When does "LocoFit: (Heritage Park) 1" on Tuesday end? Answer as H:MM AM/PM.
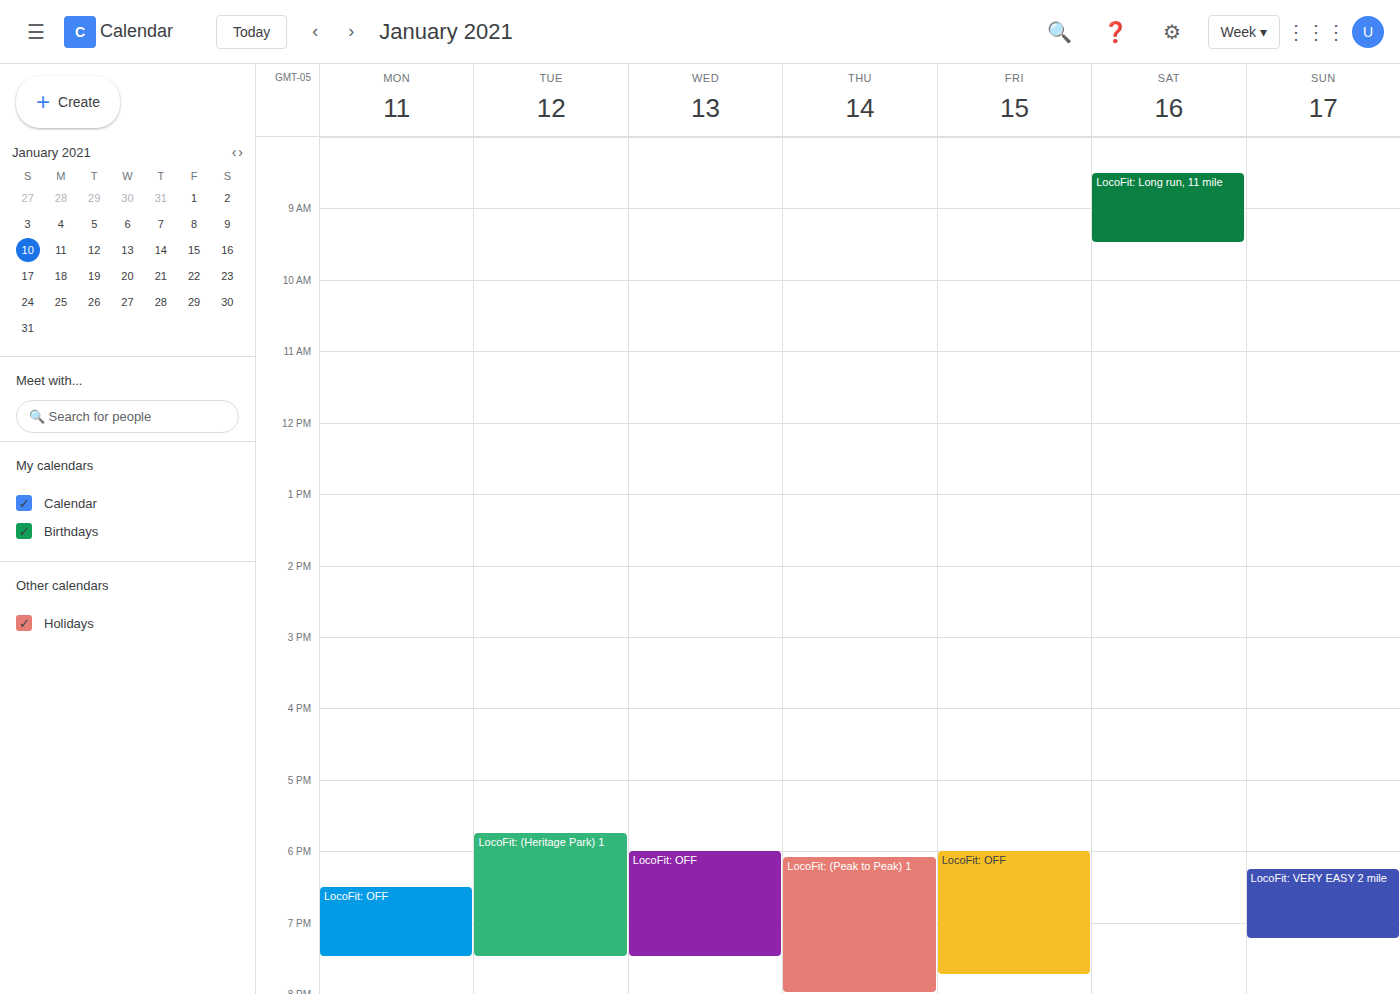
7:30 PM